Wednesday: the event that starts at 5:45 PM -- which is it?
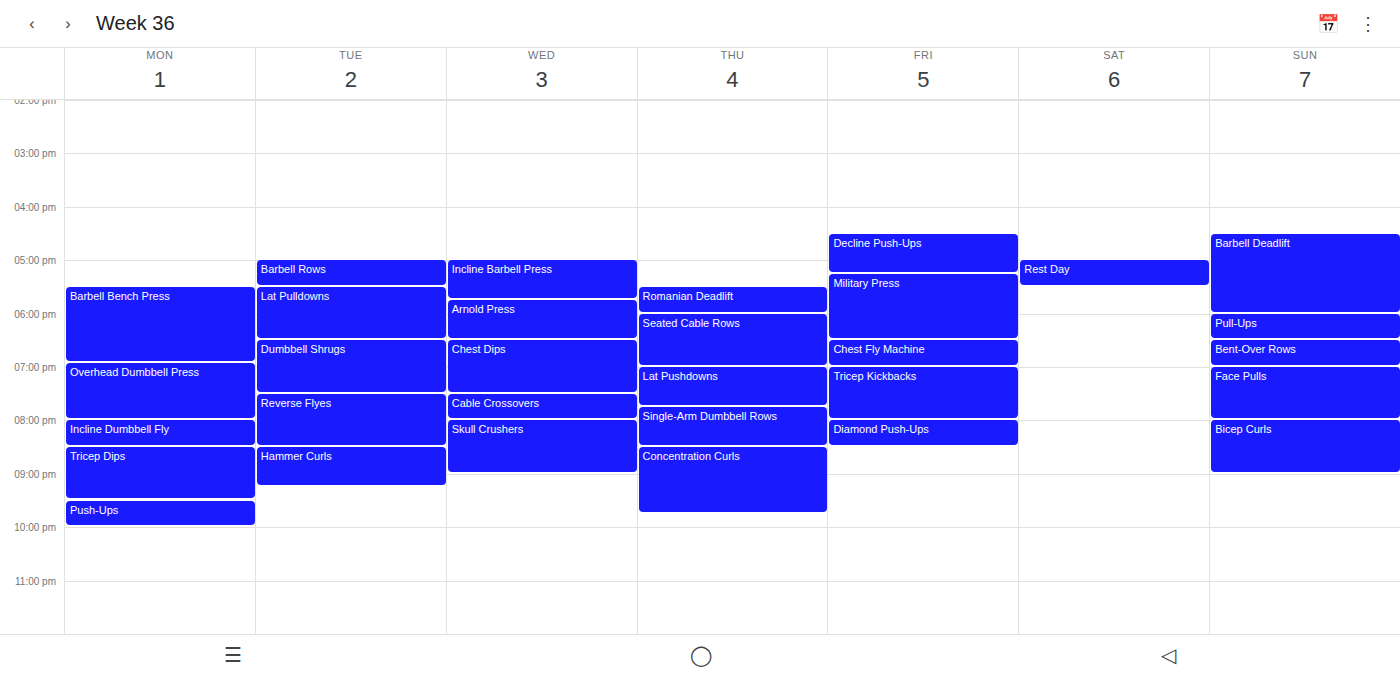
"Arnold Press"